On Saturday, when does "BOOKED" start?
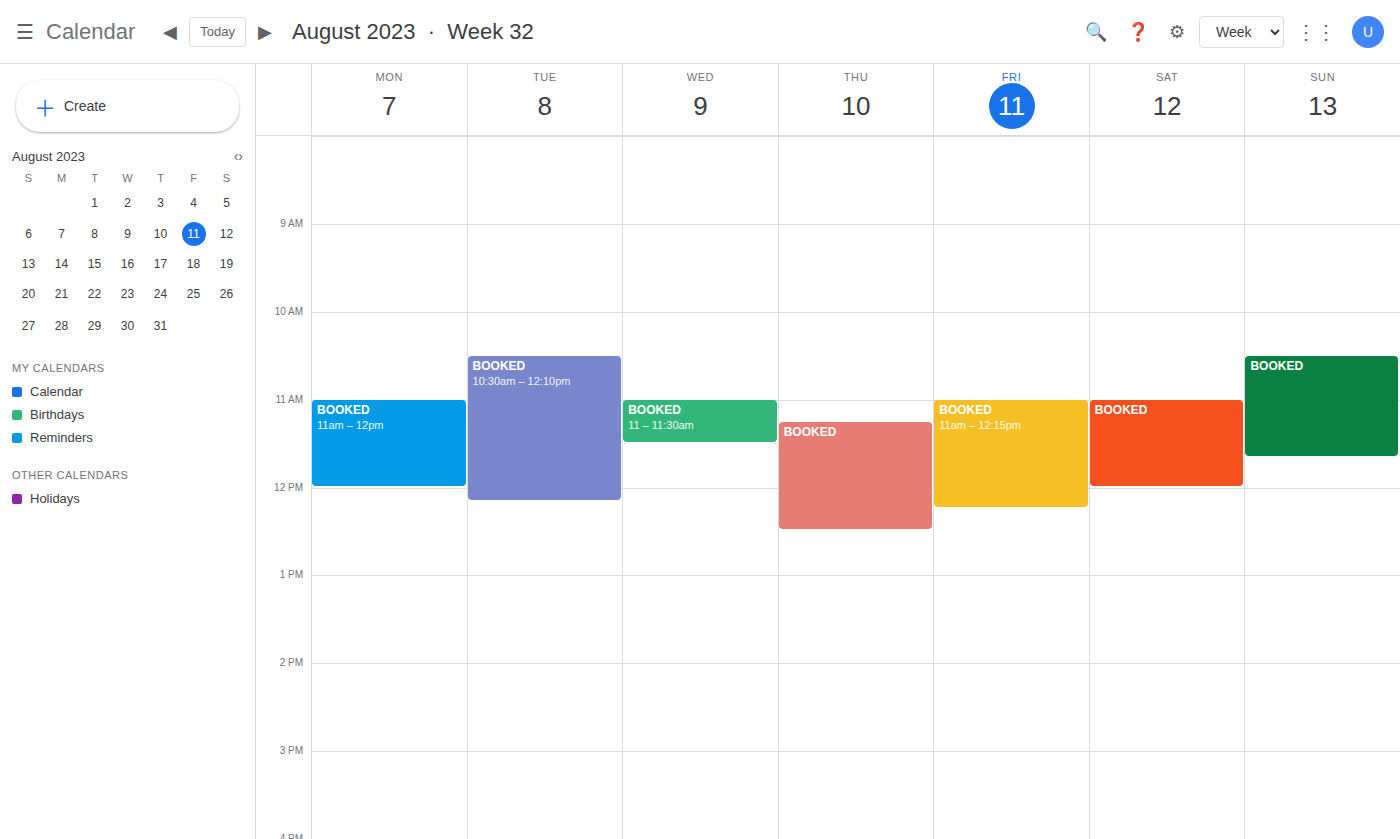
11:00 AM